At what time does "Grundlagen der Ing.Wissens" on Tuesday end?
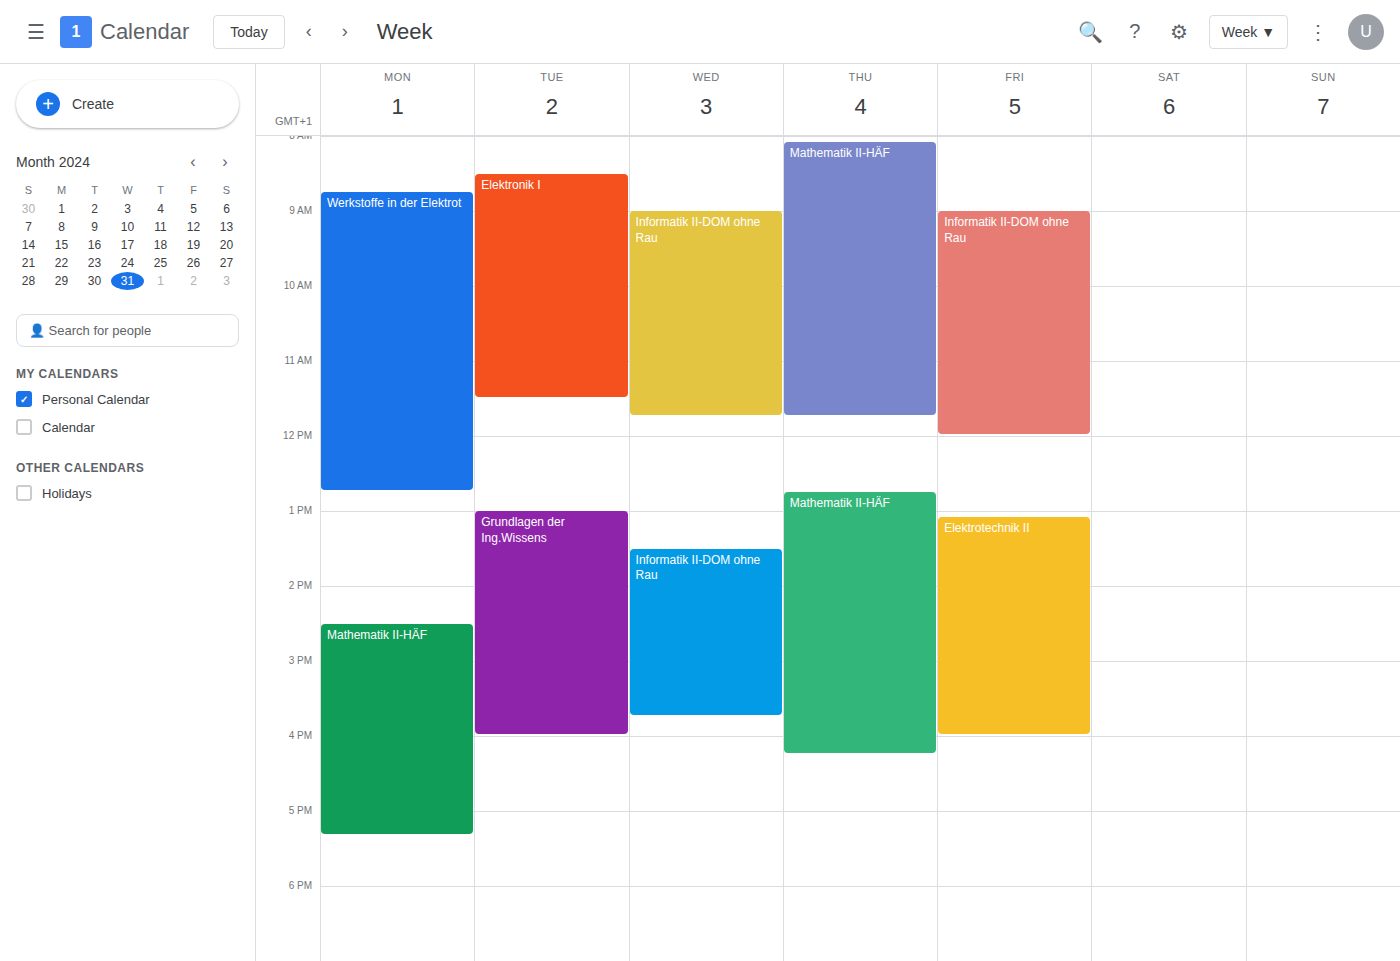
4:00 PM